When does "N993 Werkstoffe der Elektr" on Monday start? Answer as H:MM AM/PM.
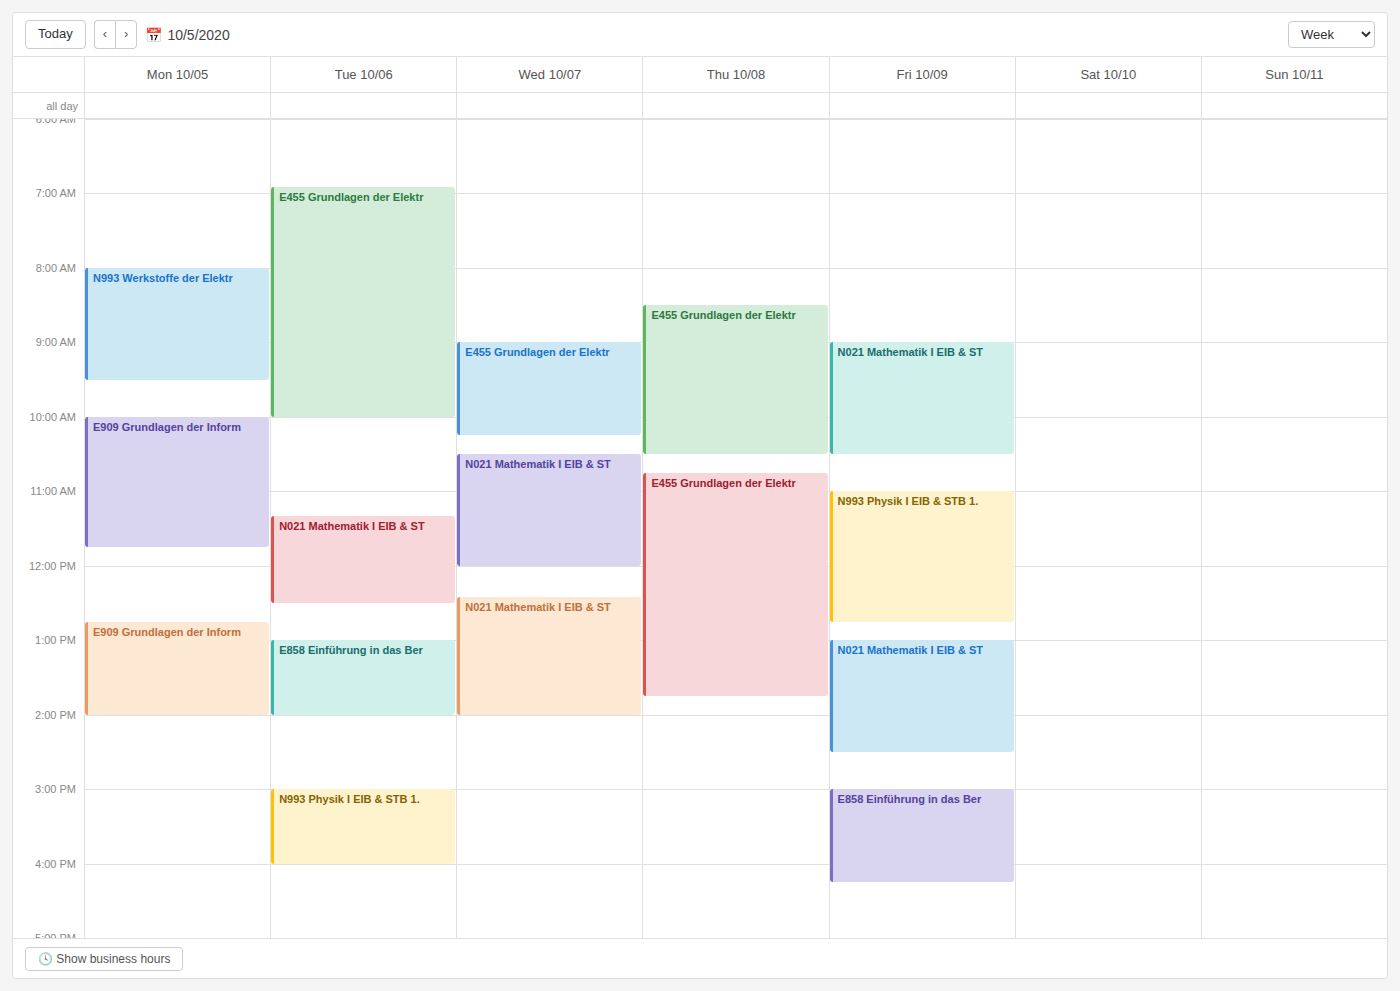
8:00 AM